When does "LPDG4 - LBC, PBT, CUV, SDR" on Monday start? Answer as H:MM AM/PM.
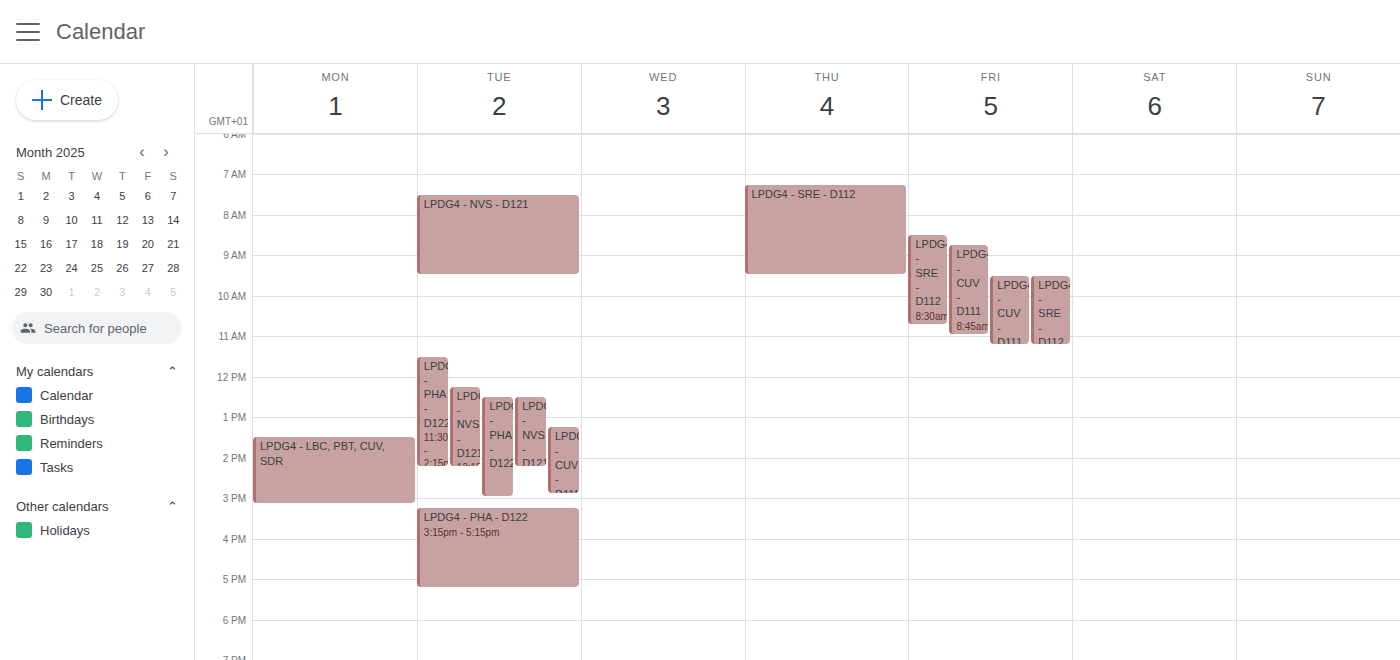
1:30 PM